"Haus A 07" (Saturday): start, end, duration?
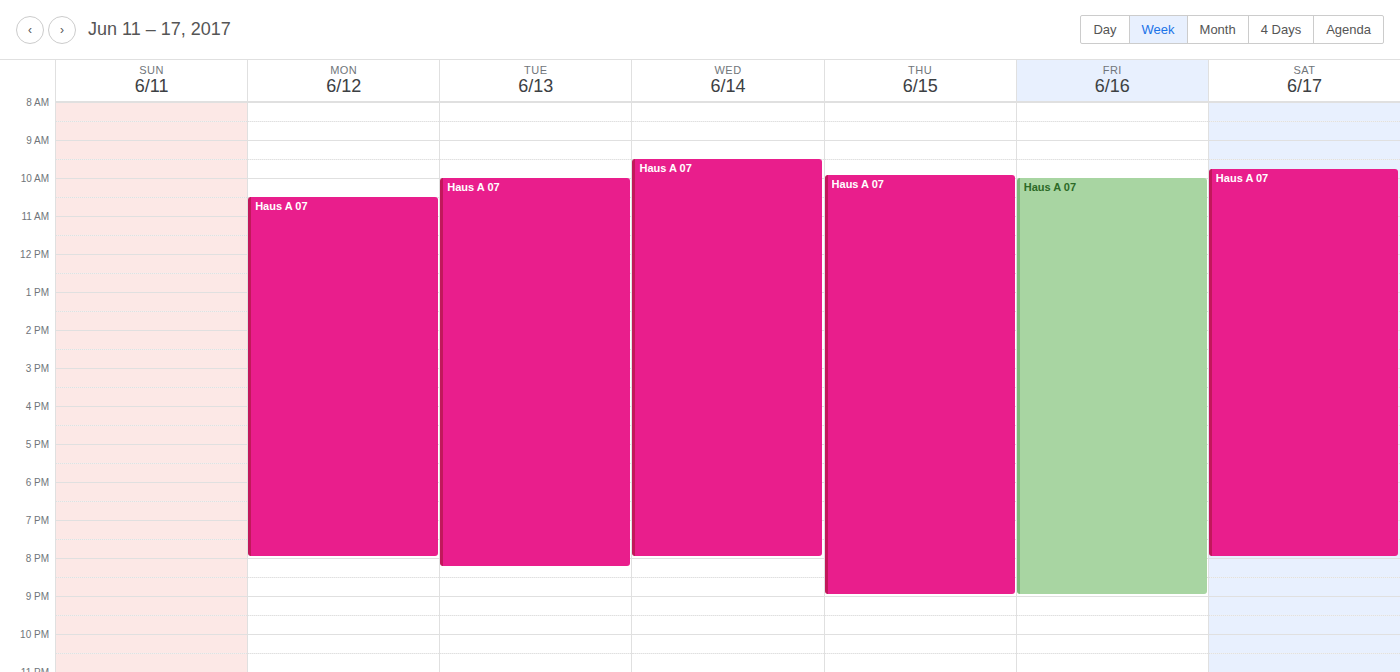
09:45 to 20:00, 10 hours 15 minutes